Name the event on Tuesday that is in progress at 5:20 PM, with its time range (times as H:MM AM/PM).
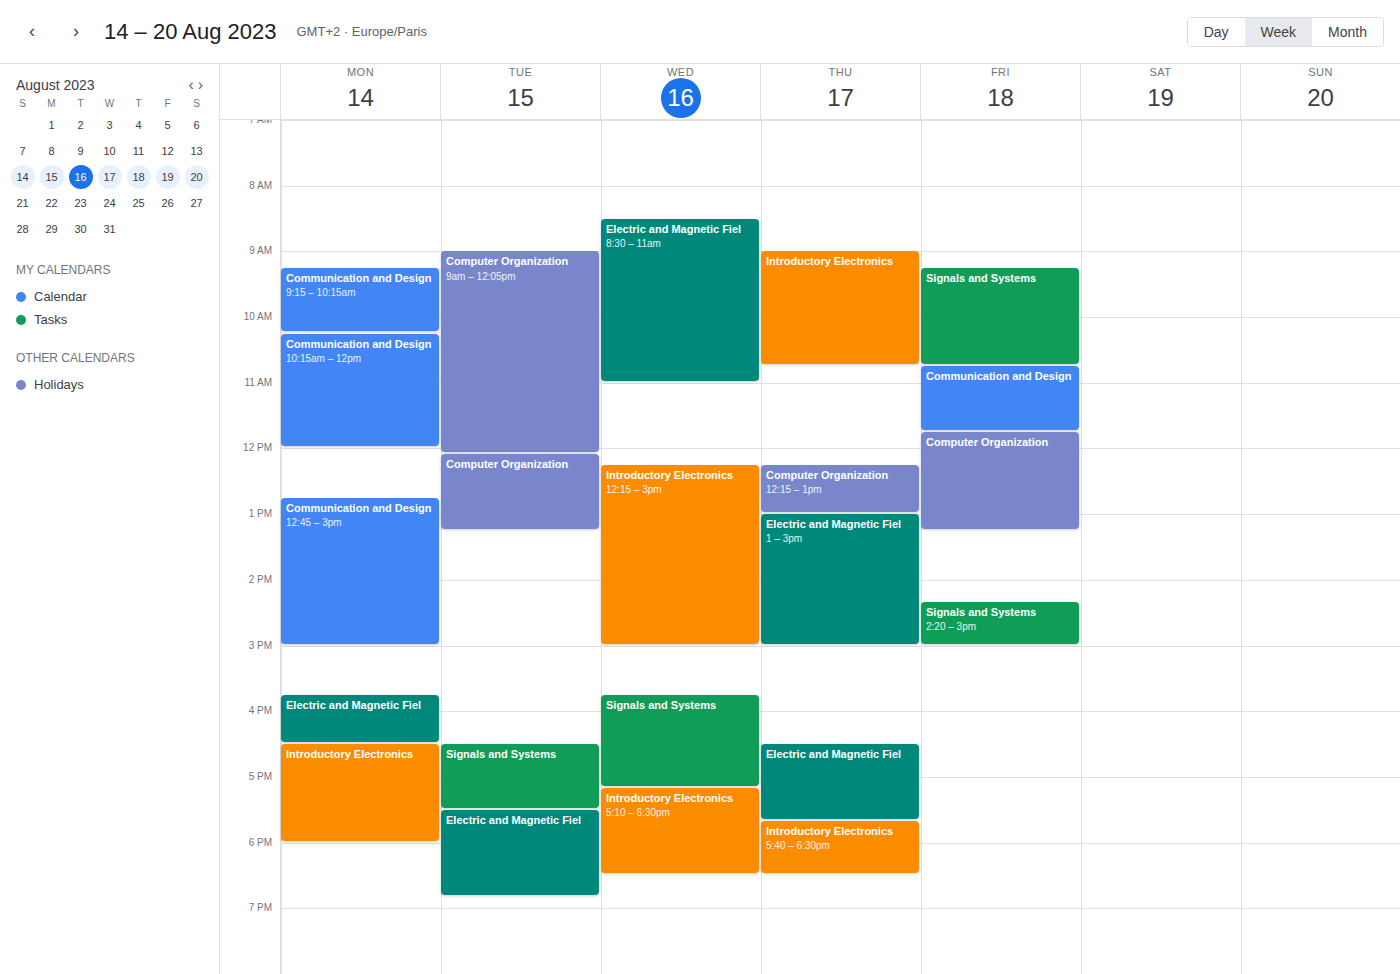
"Signals and Systems", 4:30 PM to 5:30 PM